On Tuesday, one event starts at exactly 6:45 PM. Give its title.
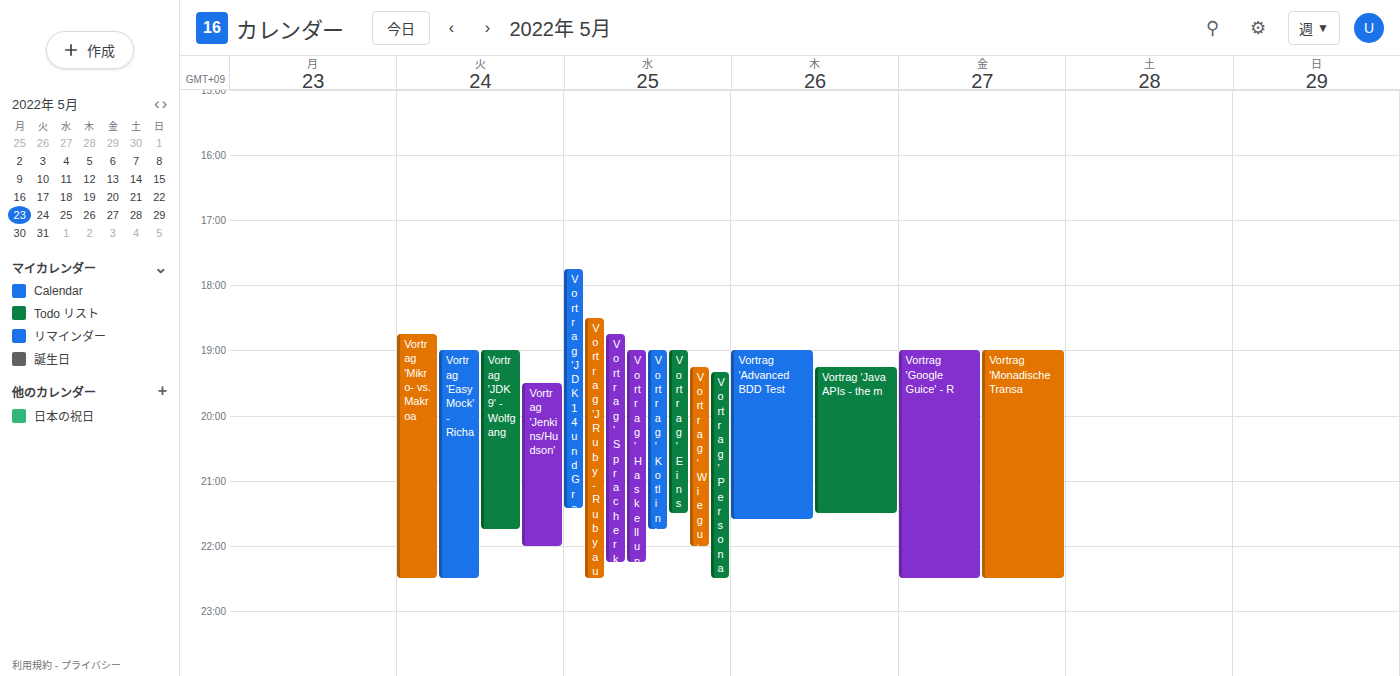
"Vortrag 'Mikro- vs. Makroa"